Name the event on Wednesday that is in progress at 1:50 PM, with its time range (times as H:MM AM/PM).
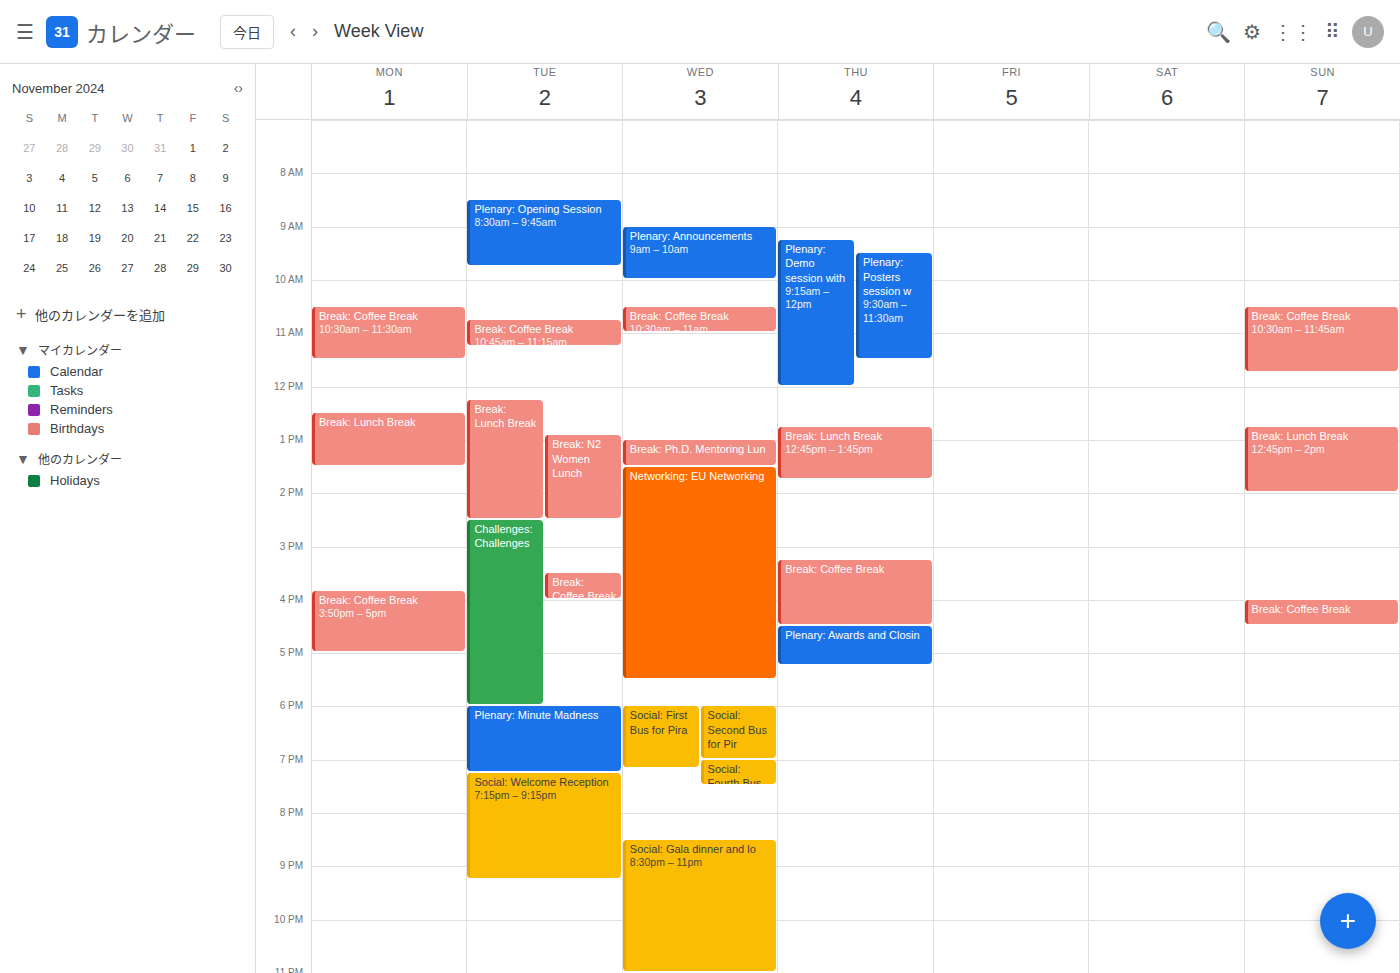
"Networking: EU Networking", 1:30 PM to 5:30 PM